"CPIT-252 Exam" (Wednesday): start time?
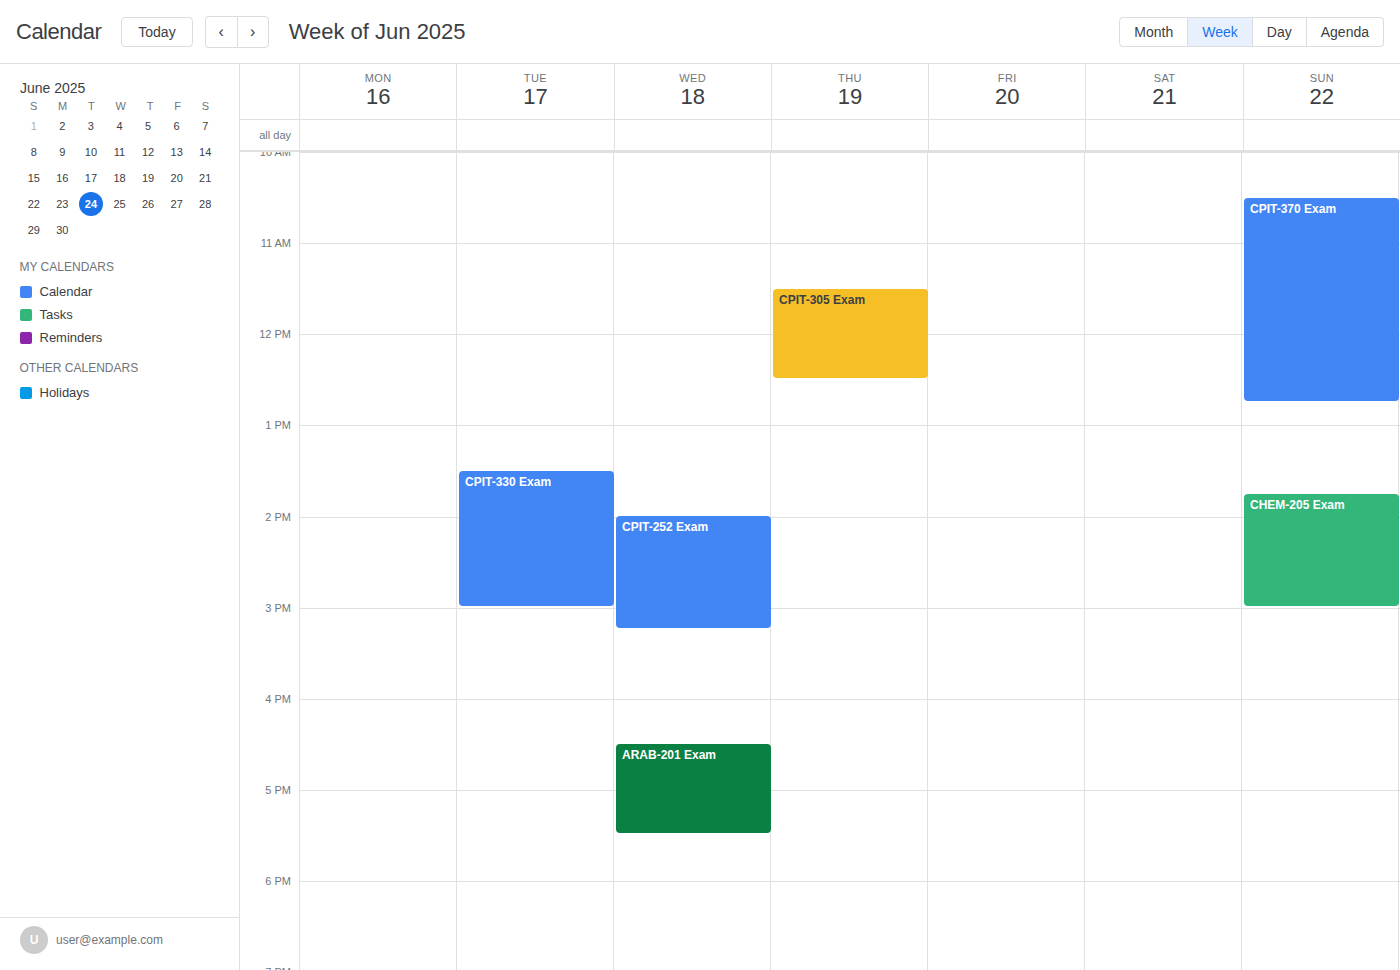
2:00 PM